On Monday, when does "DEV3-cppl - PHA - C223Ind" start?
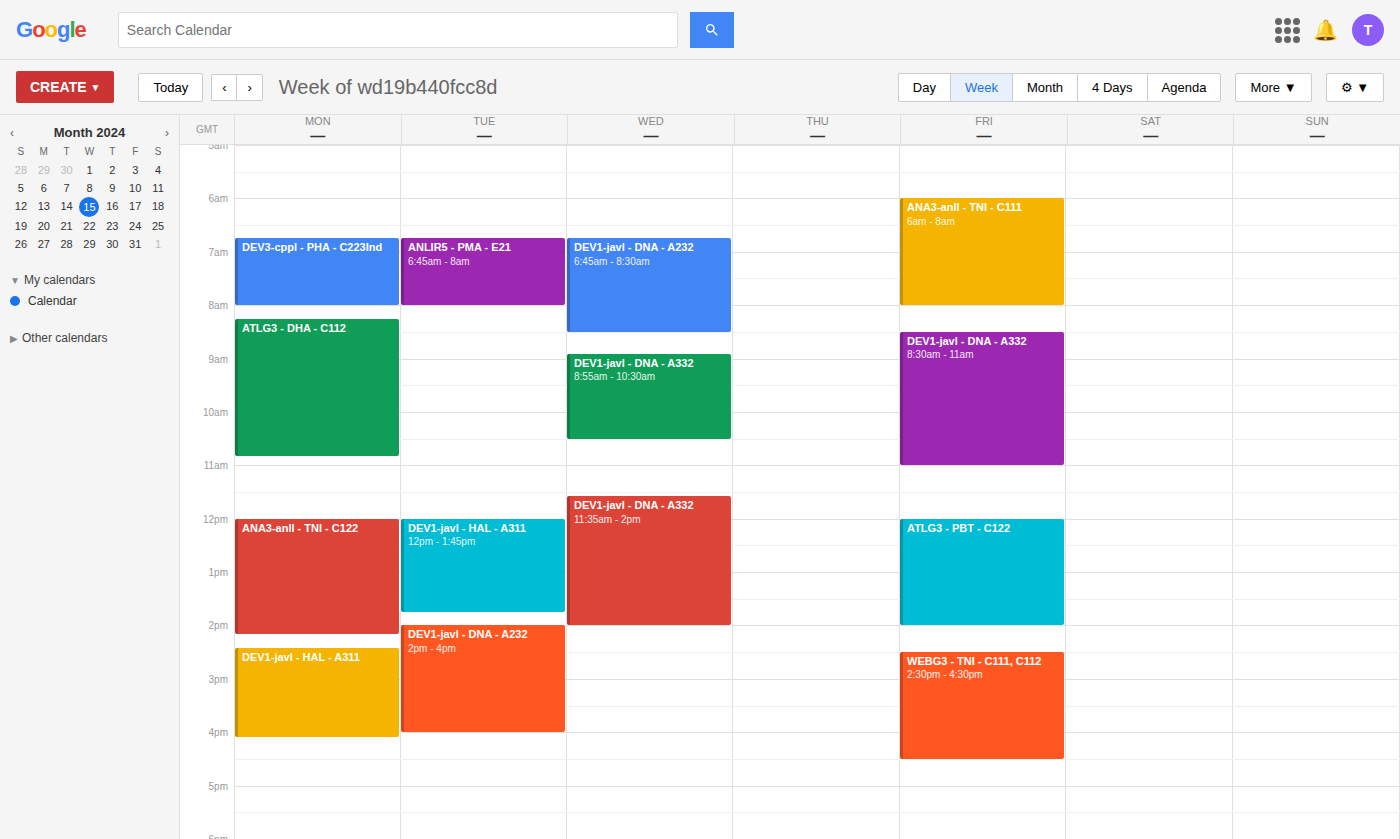
6:45 AM